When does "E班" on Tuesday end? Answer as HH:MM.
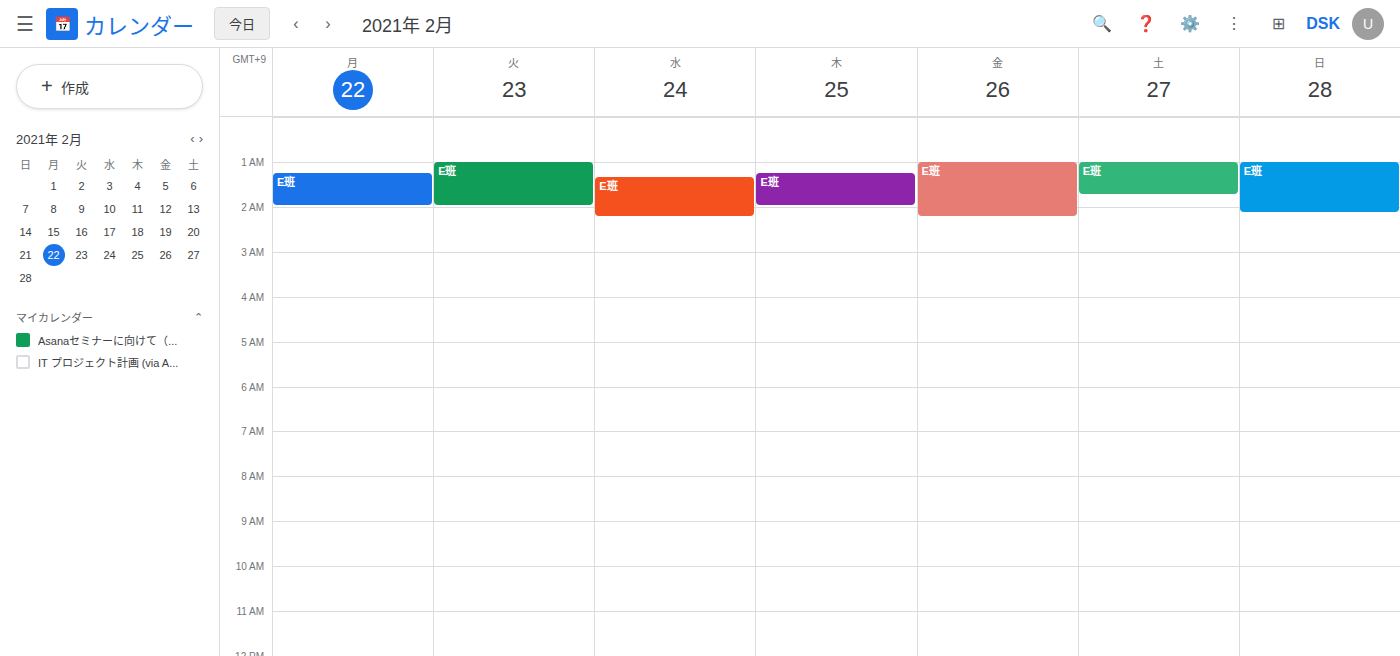
02:00